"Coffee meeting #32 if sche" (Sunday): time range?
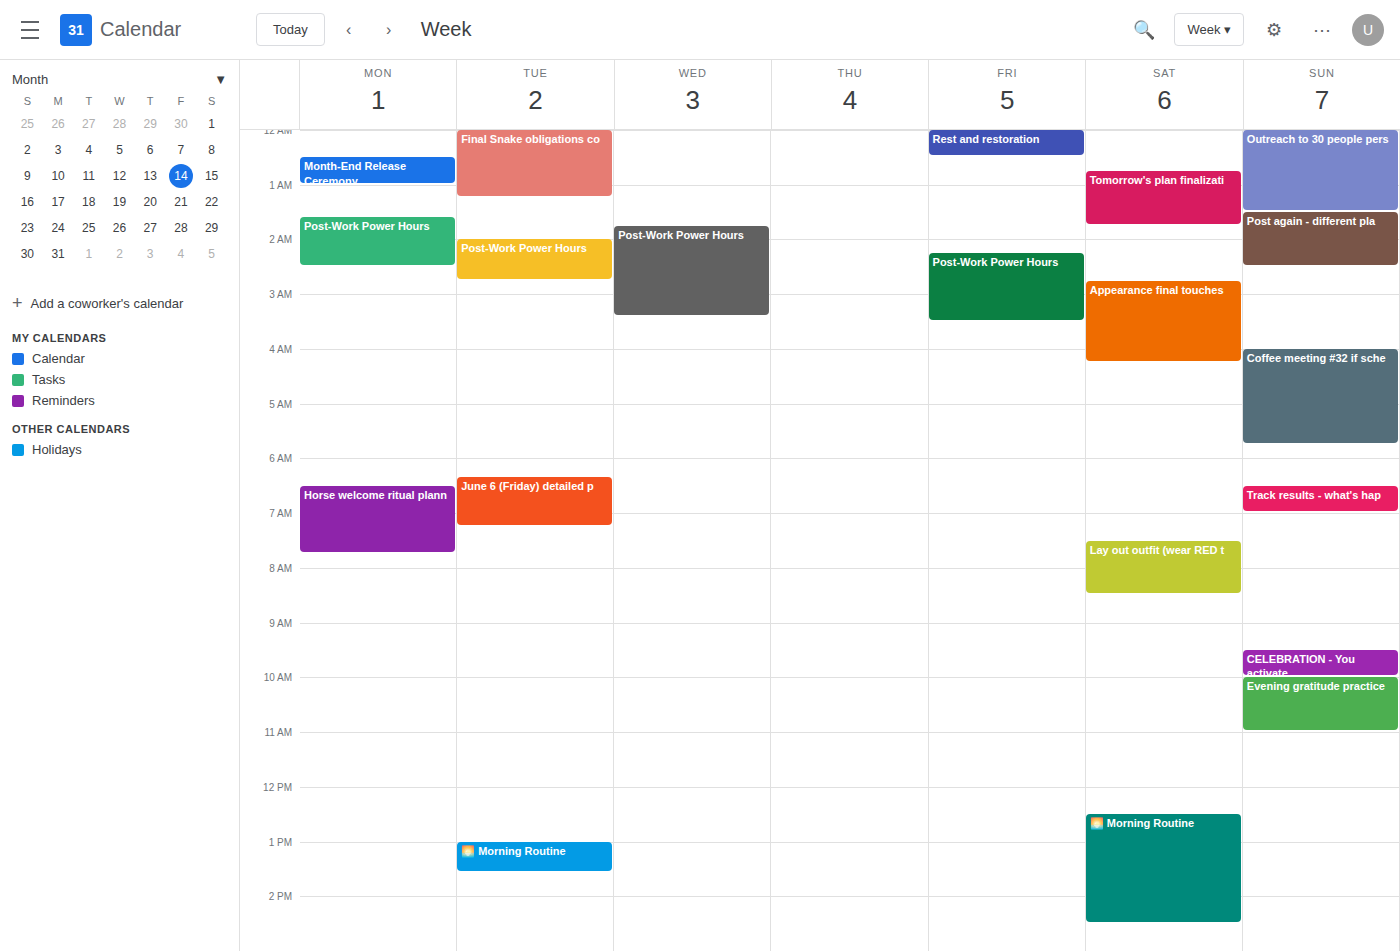
4:00 AM to 5:45 AM